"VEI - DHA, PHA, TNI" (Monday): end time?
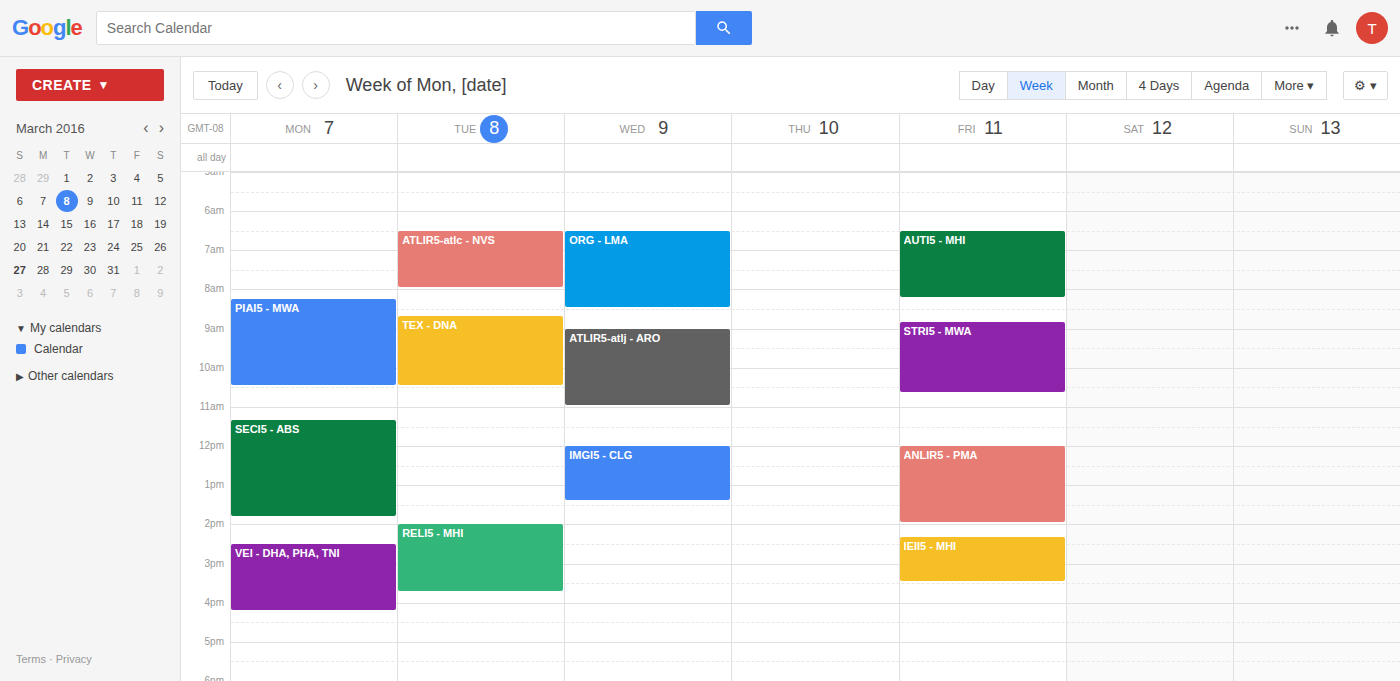
4:15 PM